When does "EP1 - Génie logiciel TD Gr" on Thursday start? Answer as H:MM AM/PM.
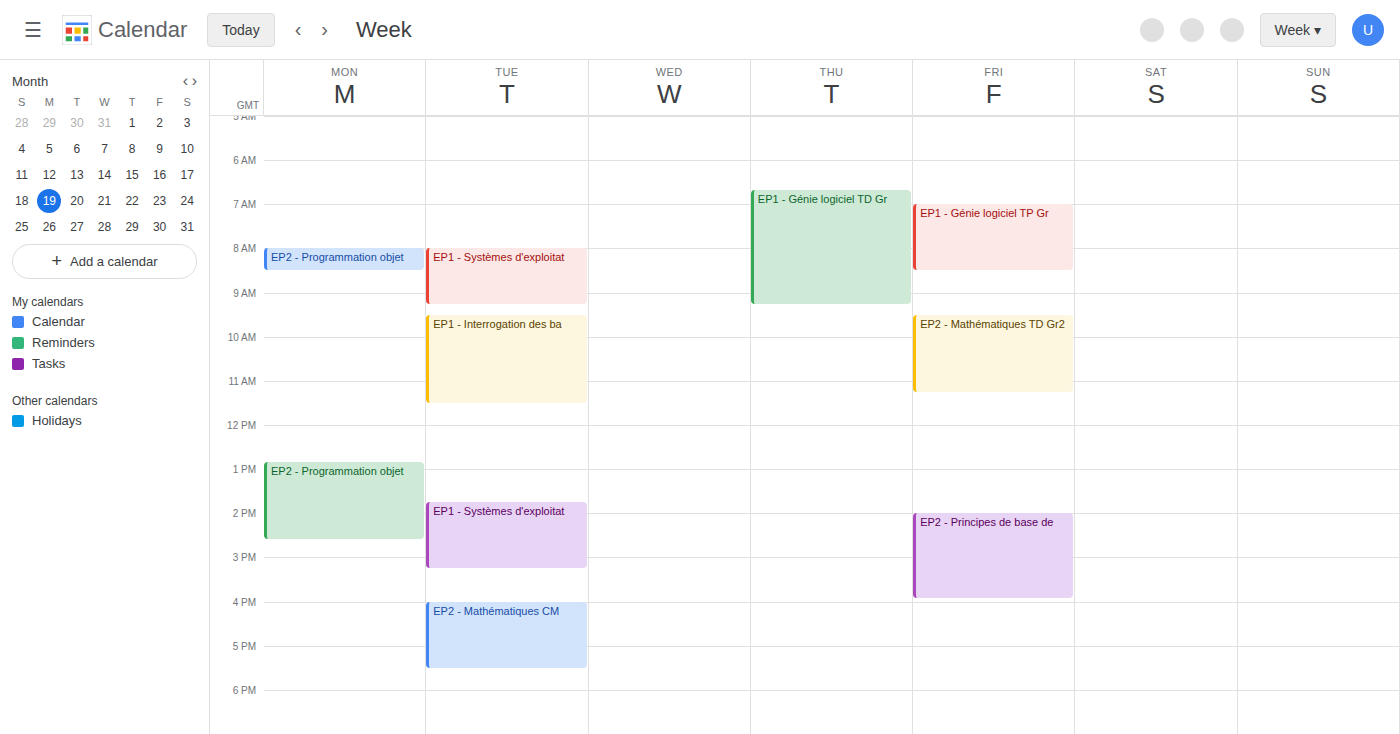
6:40 AM